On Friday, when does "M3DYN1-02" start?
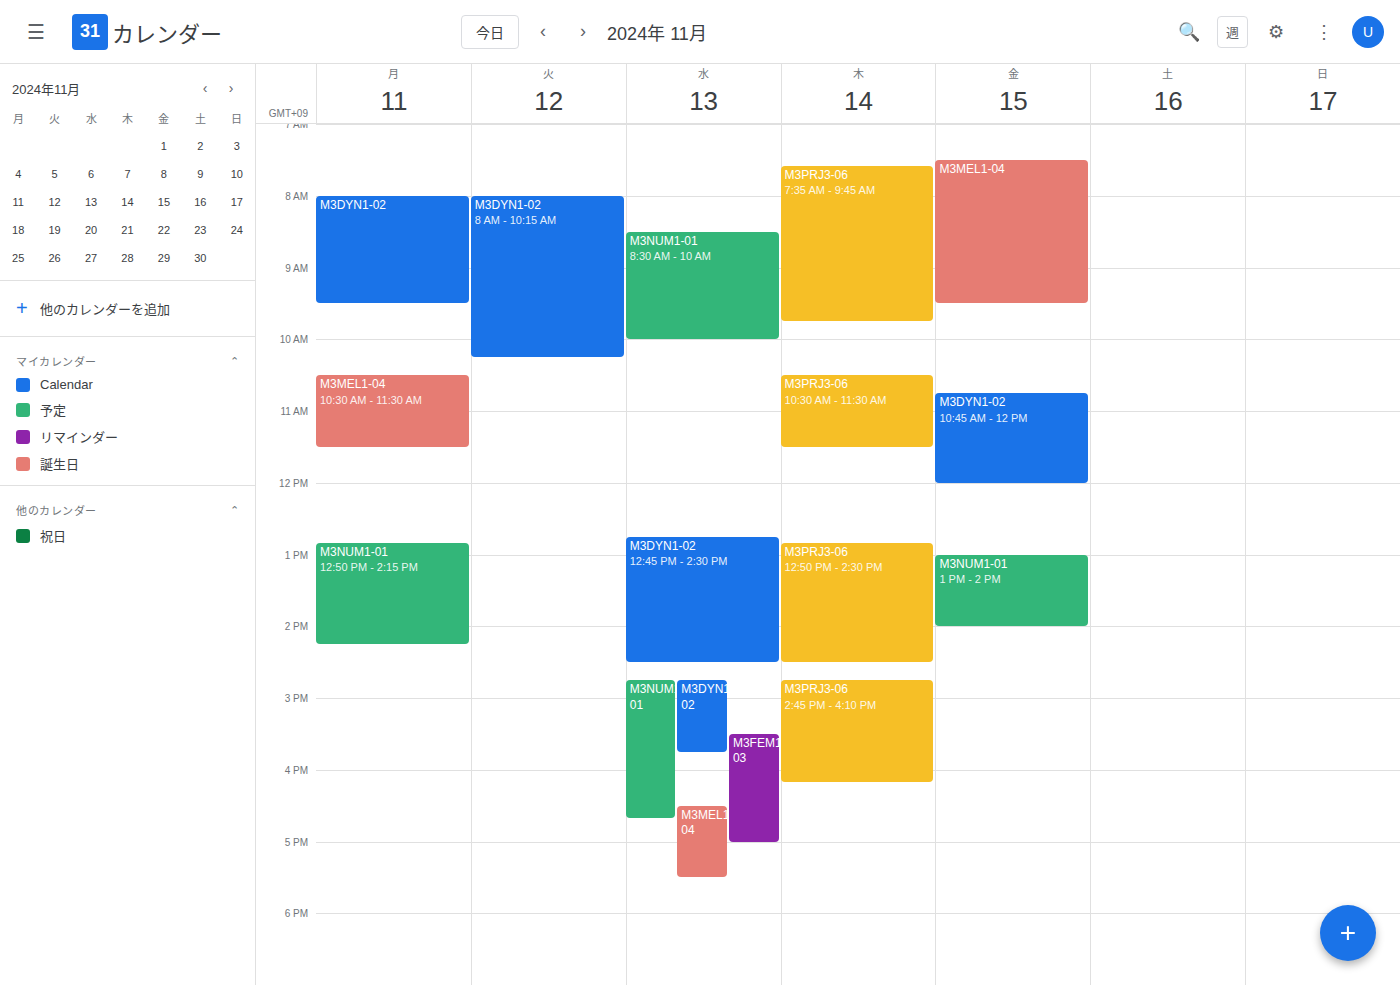
10:45 AM